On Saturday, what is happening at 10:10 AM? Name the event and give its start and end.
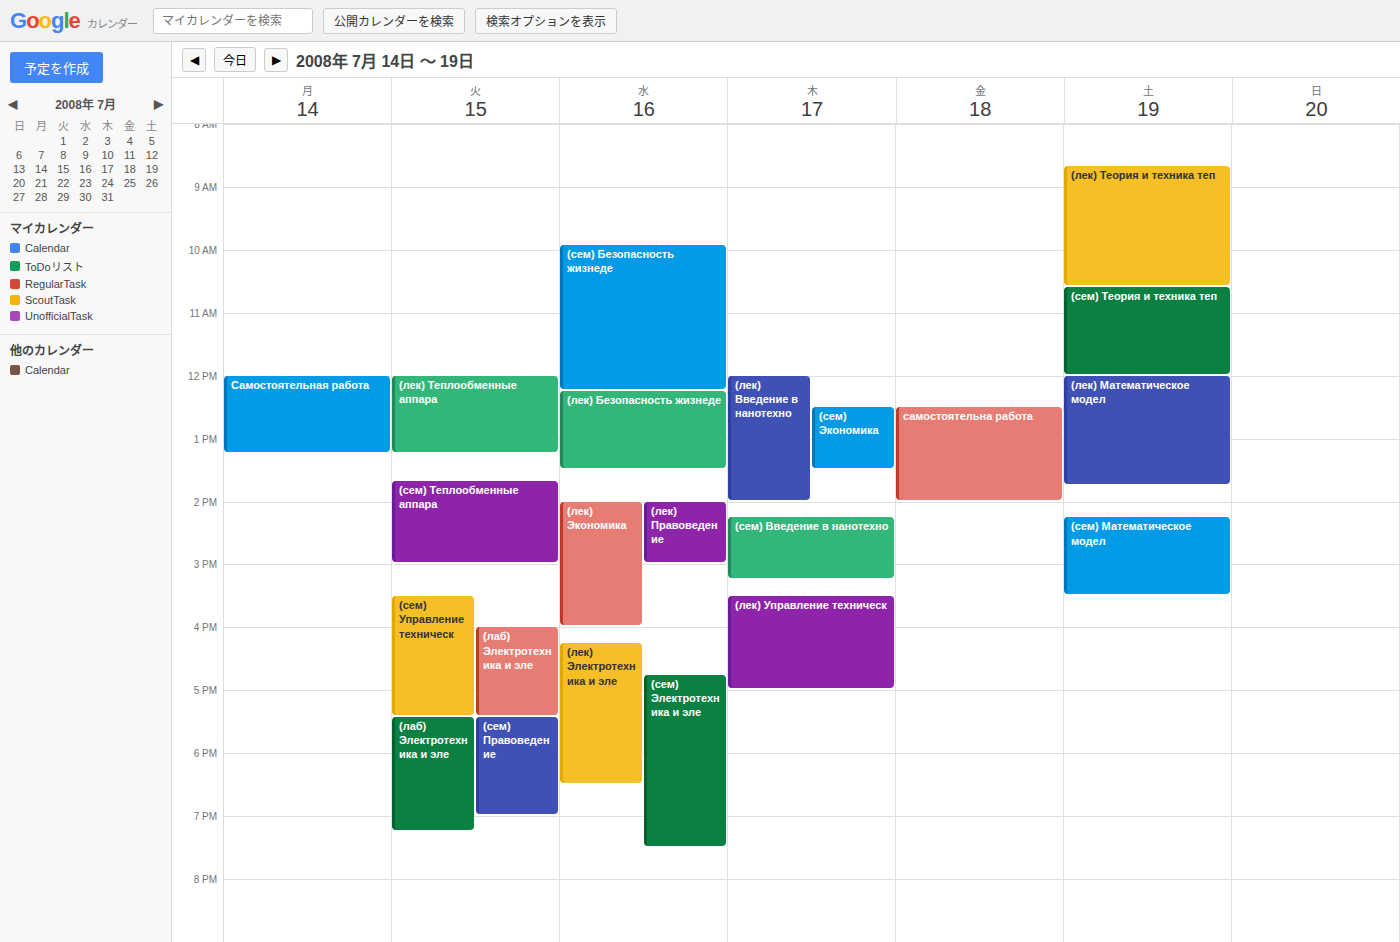
"(лек) Теория и техника теп", 8:40 AM to 10:35 AM